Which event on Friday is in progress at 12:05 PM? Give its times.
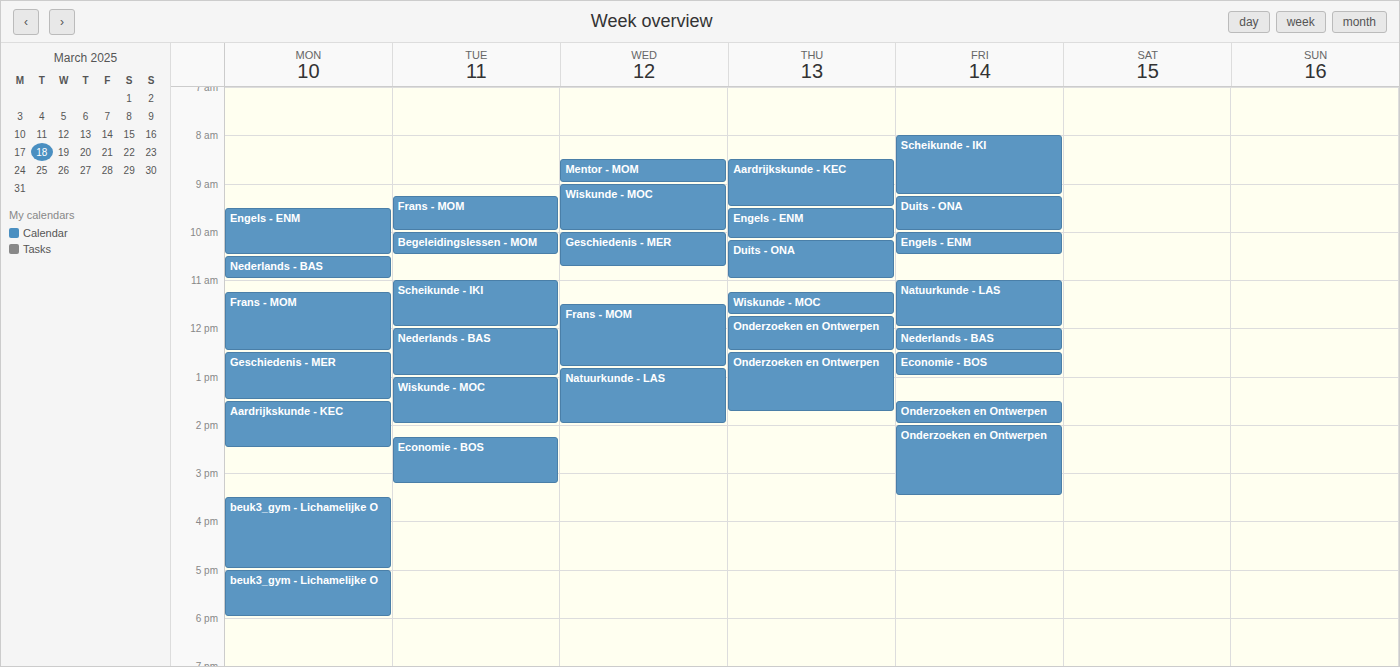
"Nederlands - BAS", 12:00 PM to 12:30 PM